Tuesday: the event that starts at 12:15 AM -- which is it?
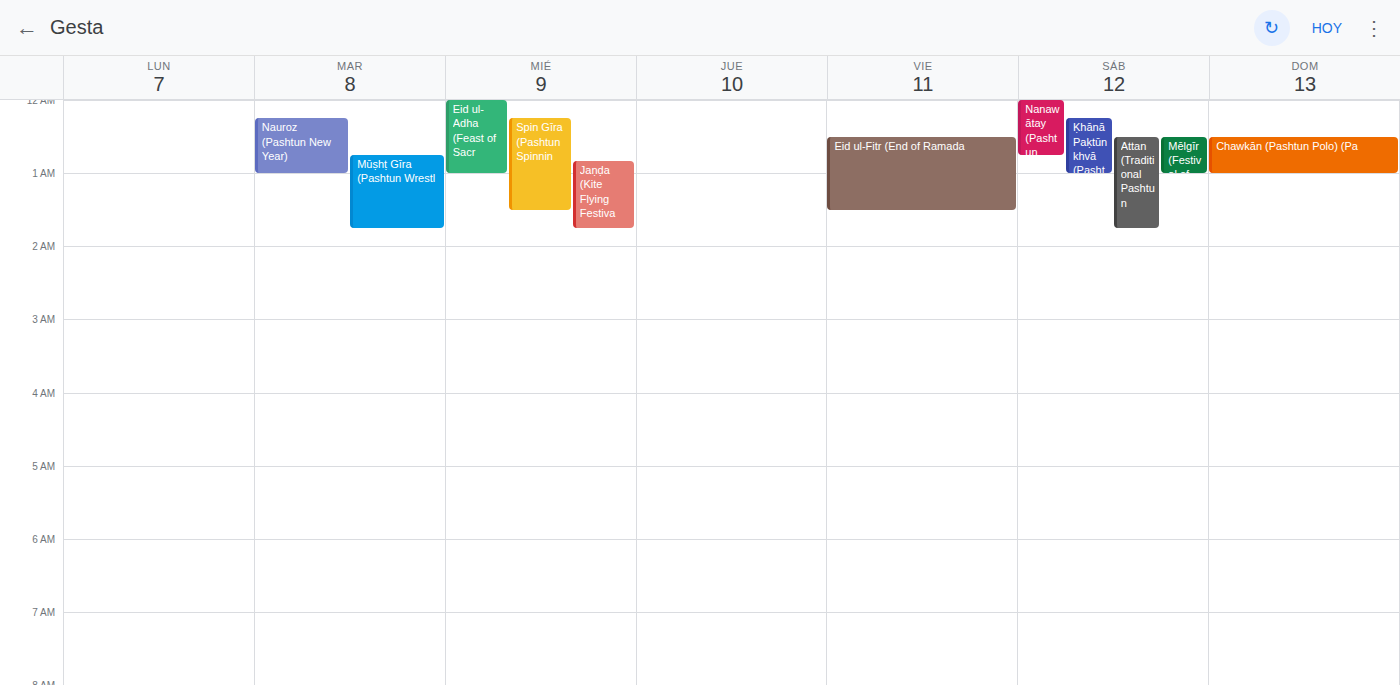
"Nauroz (Pashtun New Year)"